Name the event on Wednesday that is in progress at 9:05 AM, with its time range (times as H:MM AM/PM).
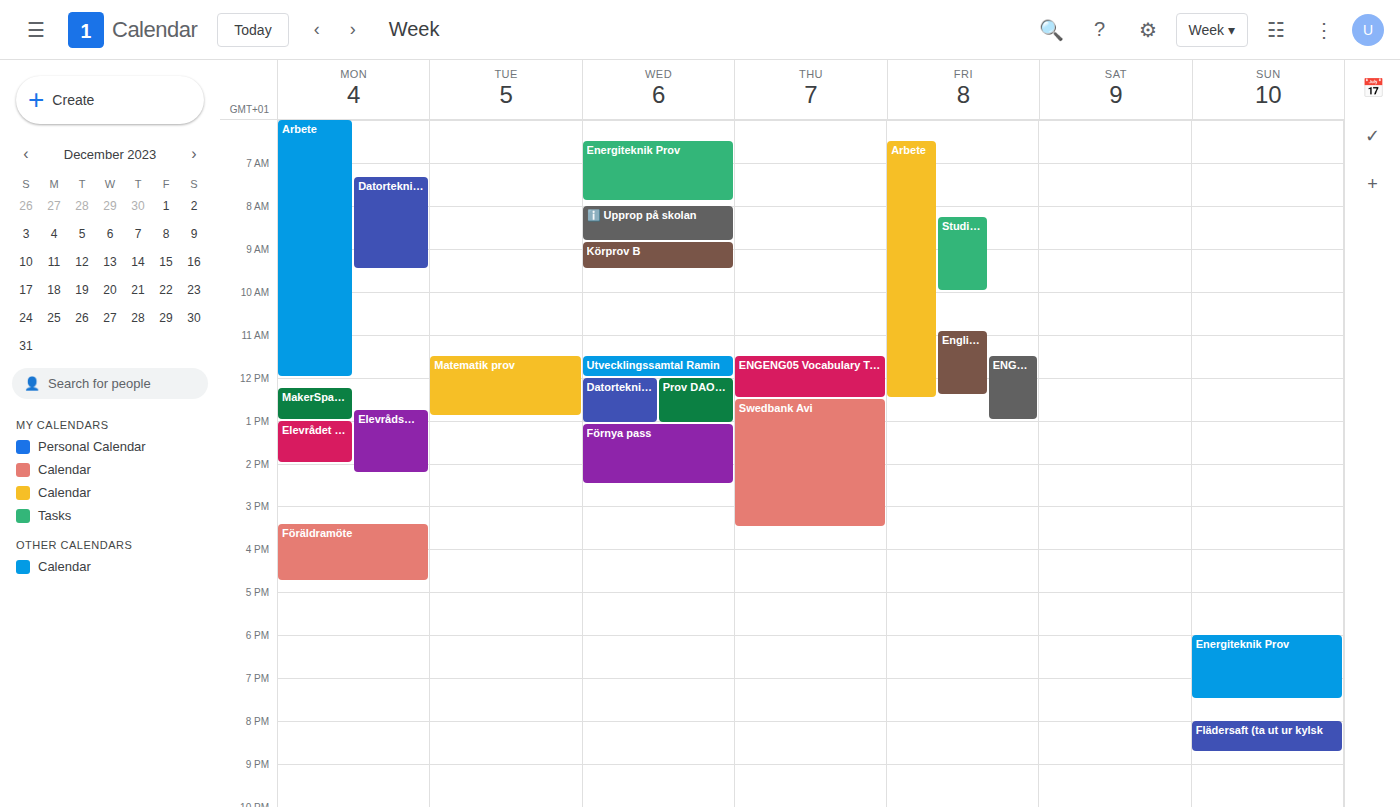
"Körprov B", 8:50 AM to 9:30 AM